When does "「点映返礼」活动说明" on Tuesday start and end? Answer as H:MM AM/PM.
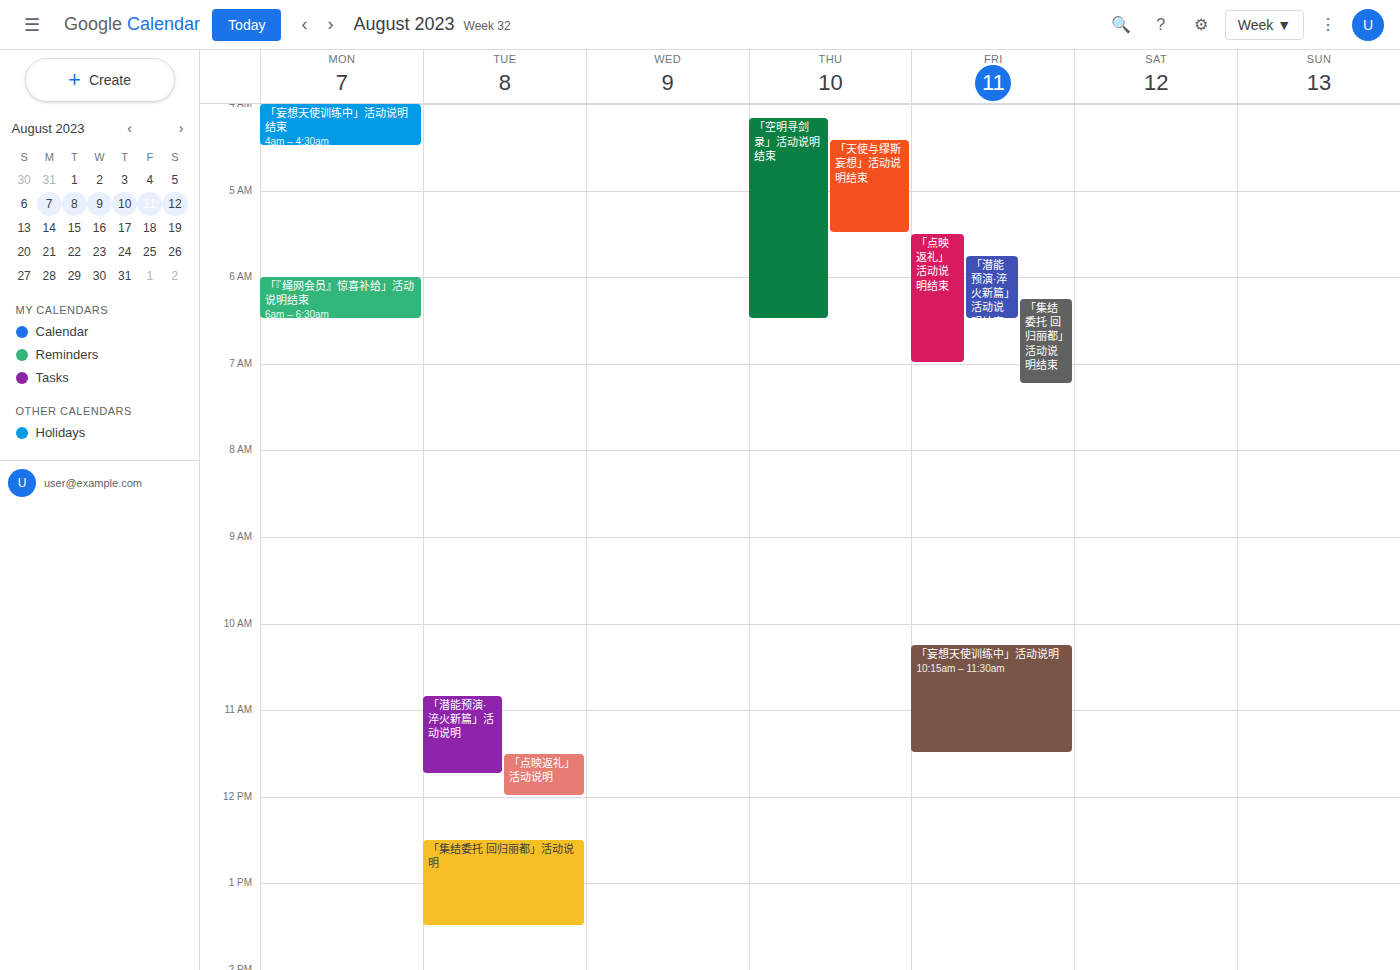
11:30 AM to 12:00 PM